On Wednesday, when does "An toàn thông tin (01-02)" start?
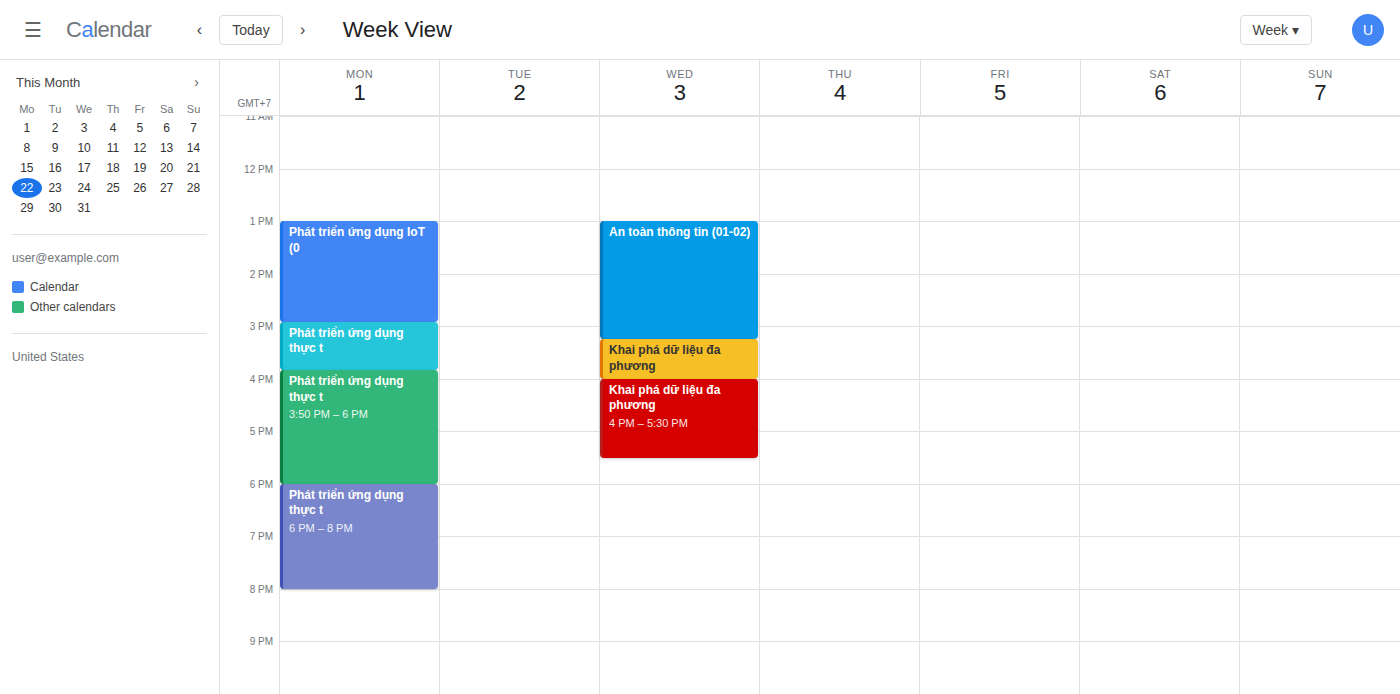
1:00 PM